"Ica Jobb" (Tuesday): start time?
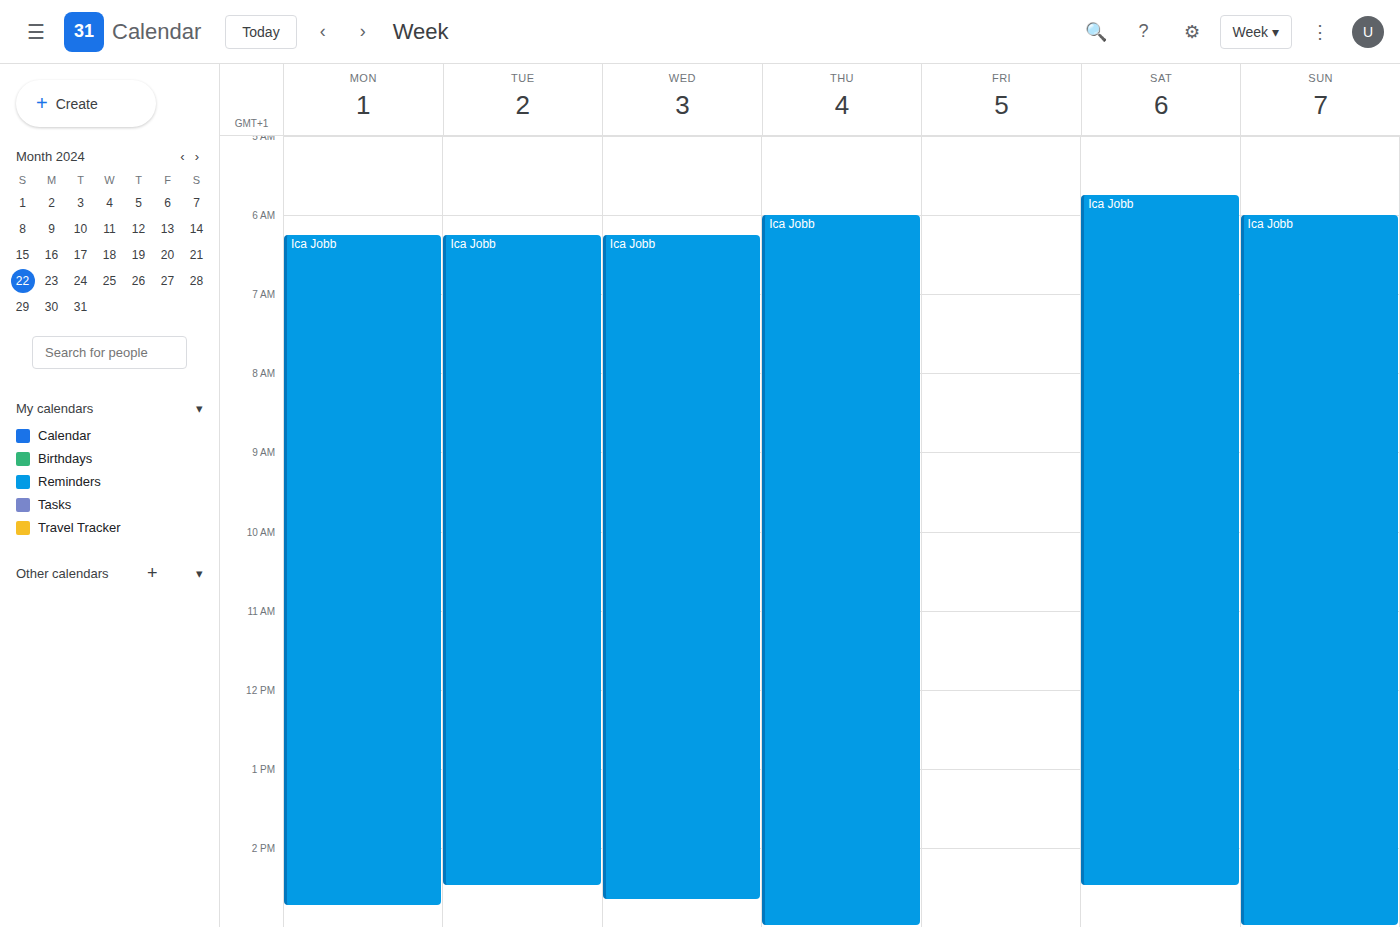
6:15 AM